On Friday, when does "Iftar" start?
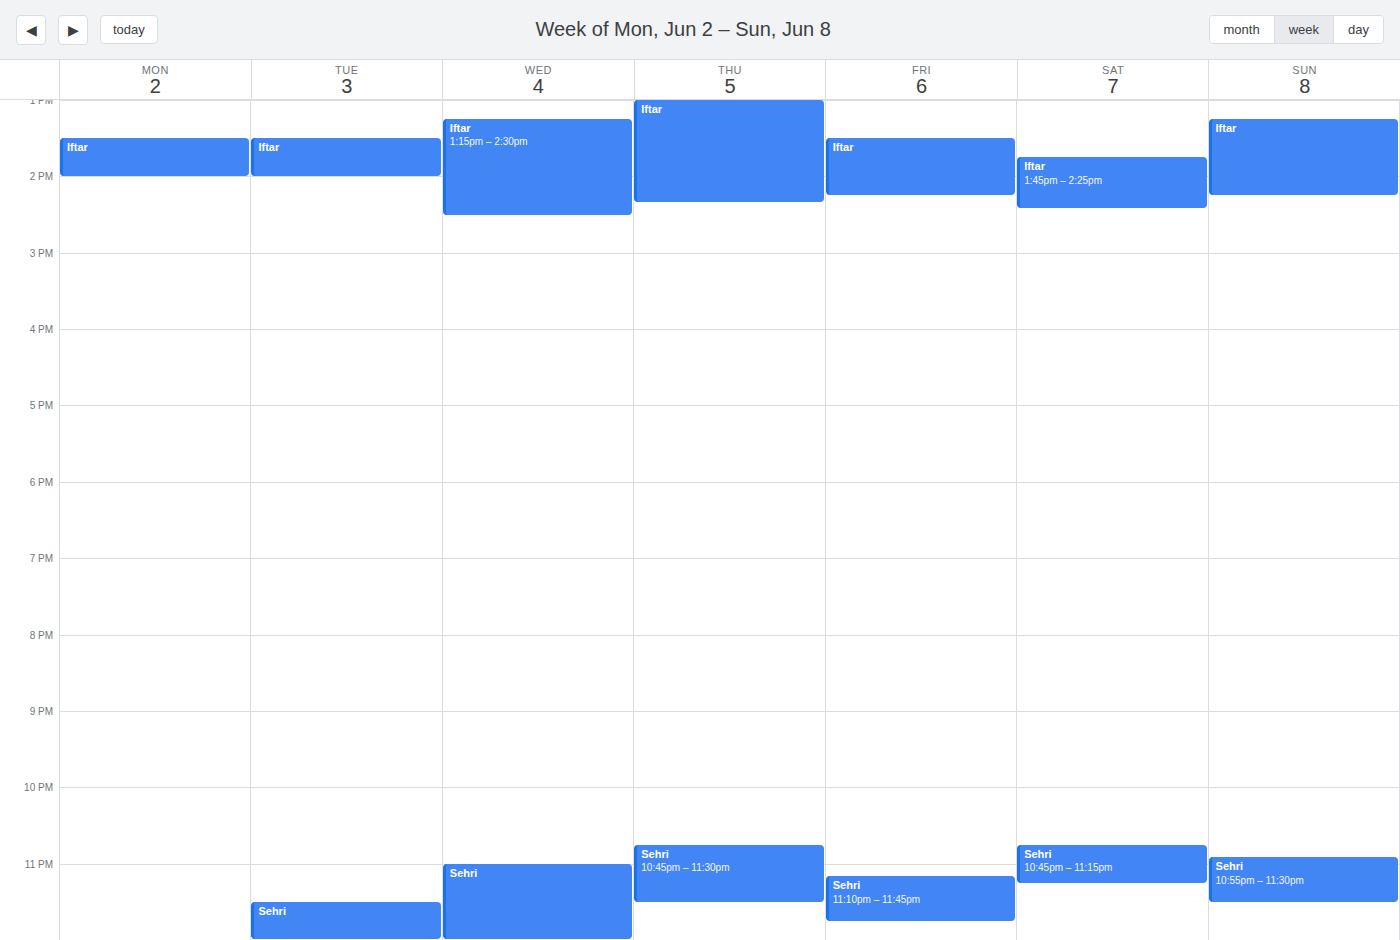
1:30 PM